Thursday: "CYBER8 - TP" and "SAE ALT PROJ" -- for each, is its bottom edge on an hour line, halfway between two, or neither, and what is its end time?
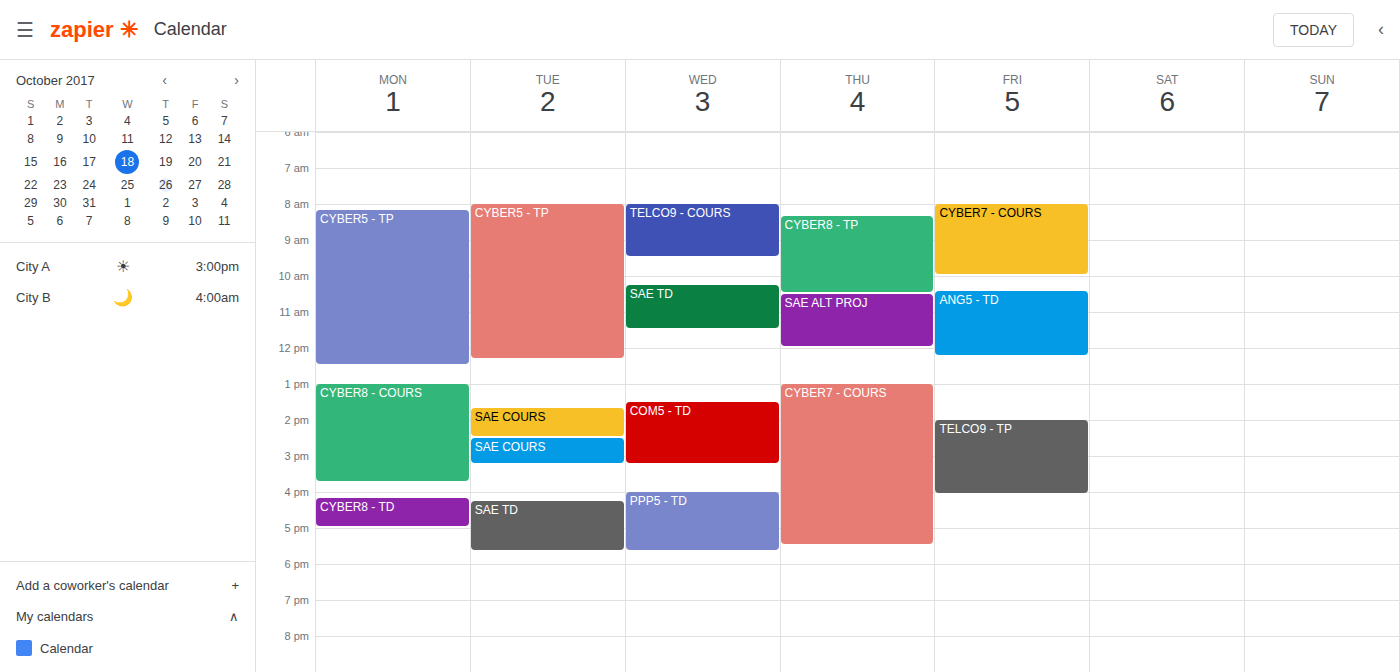
"CYBER8 - TP": 10:30 AM, halfway between the 10 AM and 11 AM lines. "SAE ALT PROJ": 12:00 PM, exactly on the 12 PM line.